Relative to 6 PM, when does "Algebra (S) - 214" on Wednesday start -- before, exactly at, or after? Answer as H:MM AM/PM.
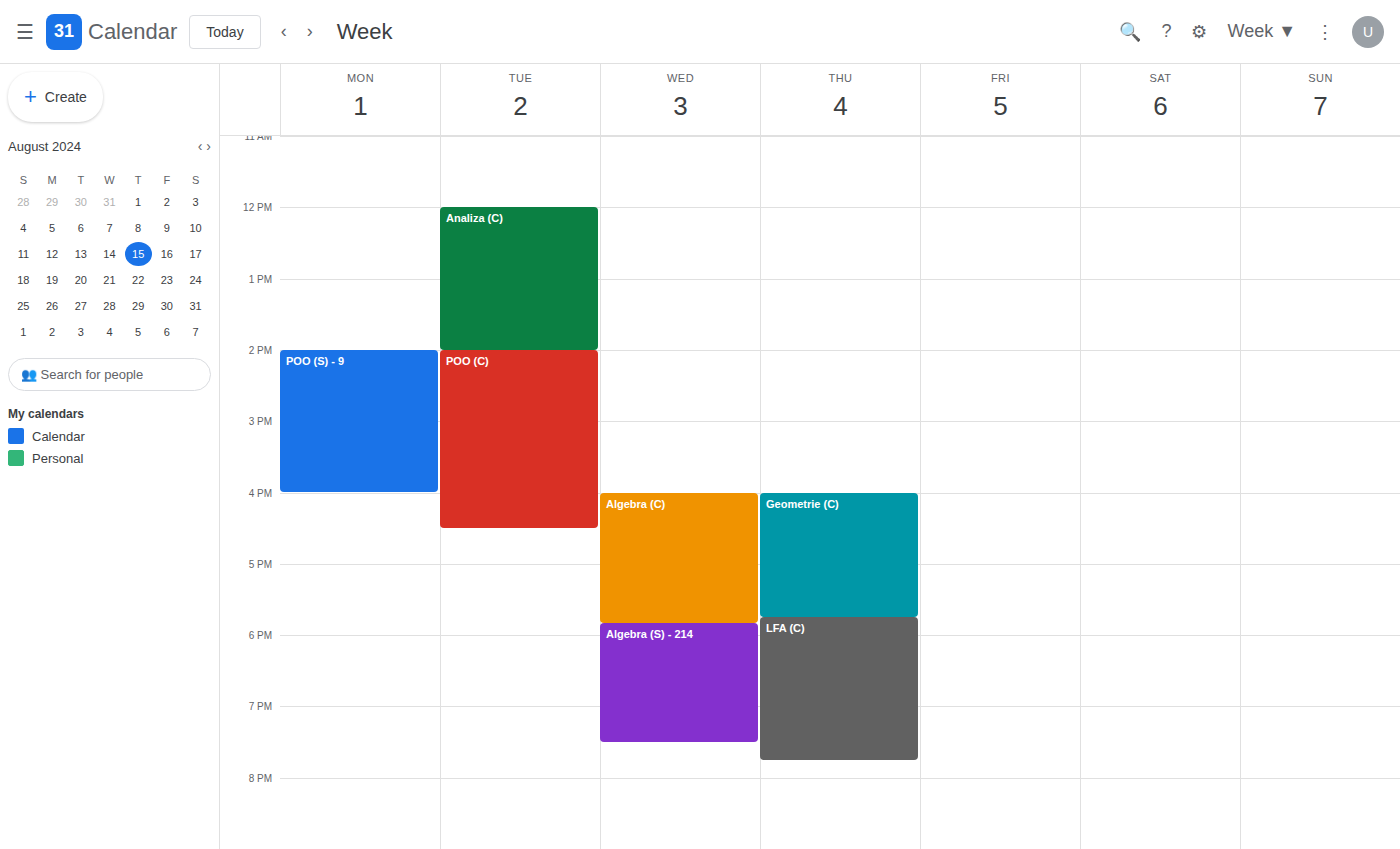
5:50 PM -- before 6 PM, 10 minutes above the 6 PM line.